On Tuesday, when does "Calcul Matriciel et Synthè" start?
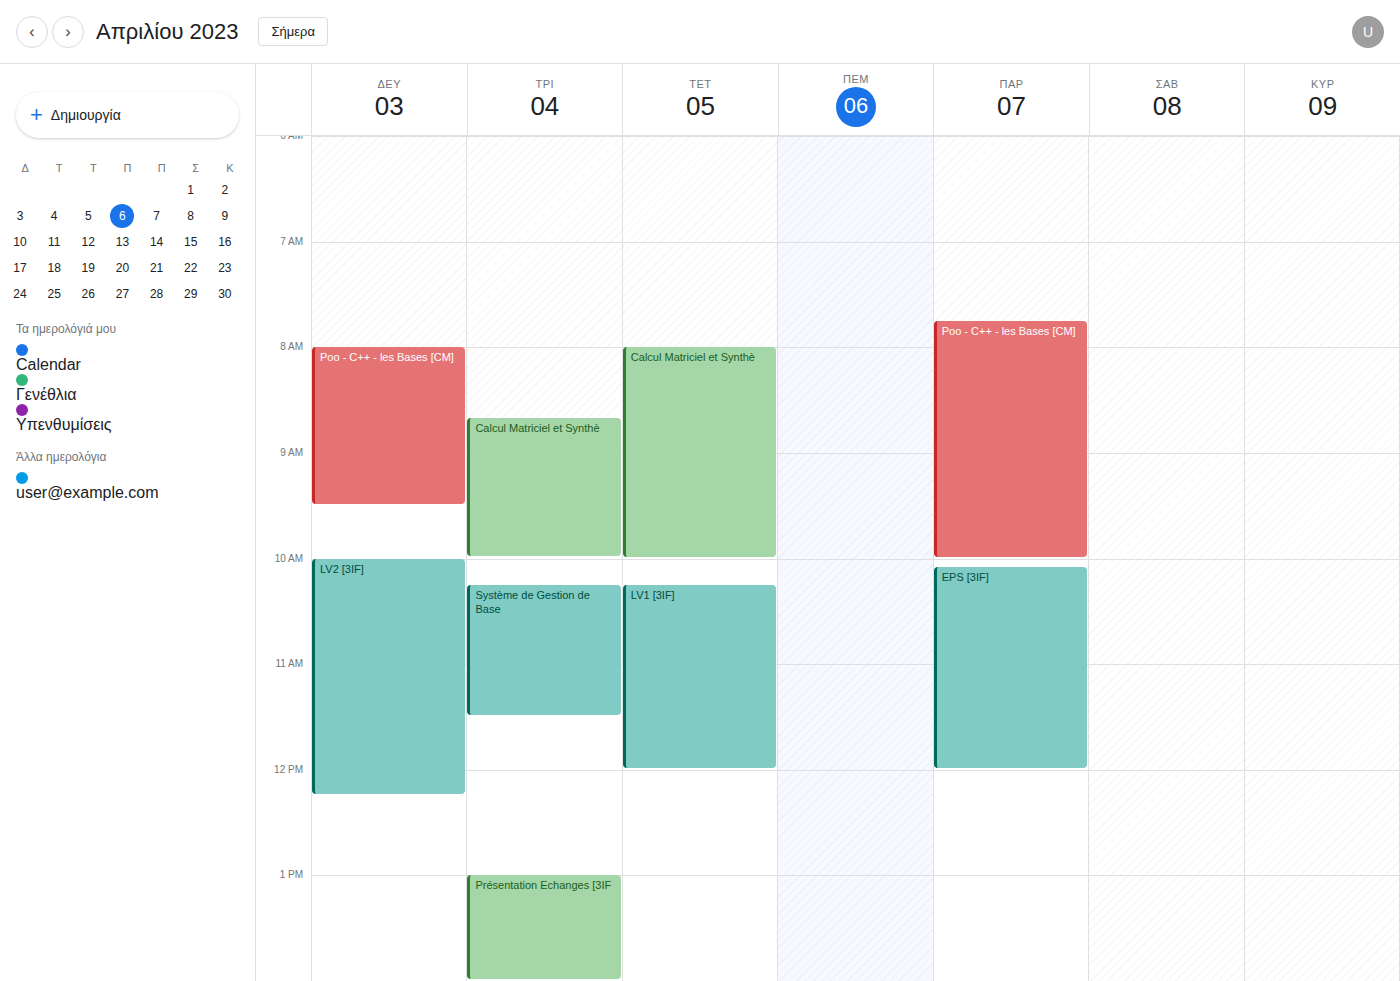
8:40 AM